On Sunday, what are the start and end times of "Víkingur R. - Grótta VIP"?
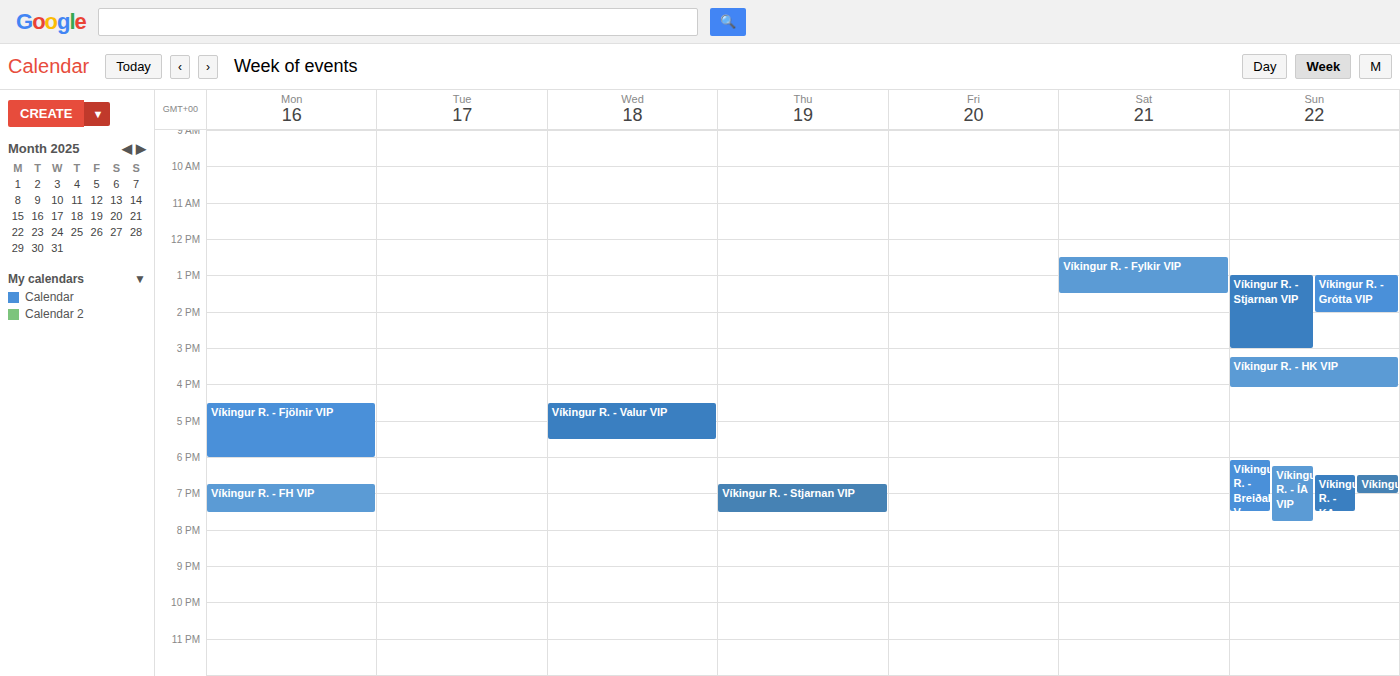
1:00 PM to 2:00 PM